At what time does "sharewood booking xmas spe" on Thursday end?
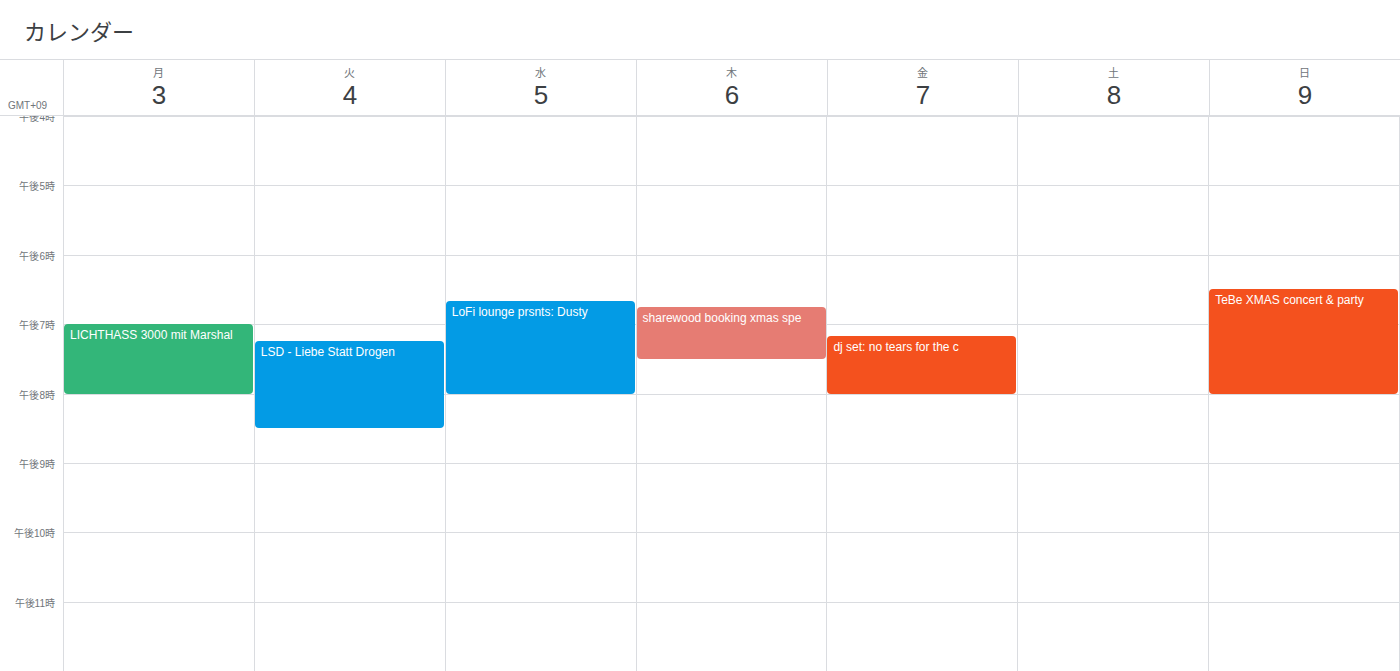
7:30 PM